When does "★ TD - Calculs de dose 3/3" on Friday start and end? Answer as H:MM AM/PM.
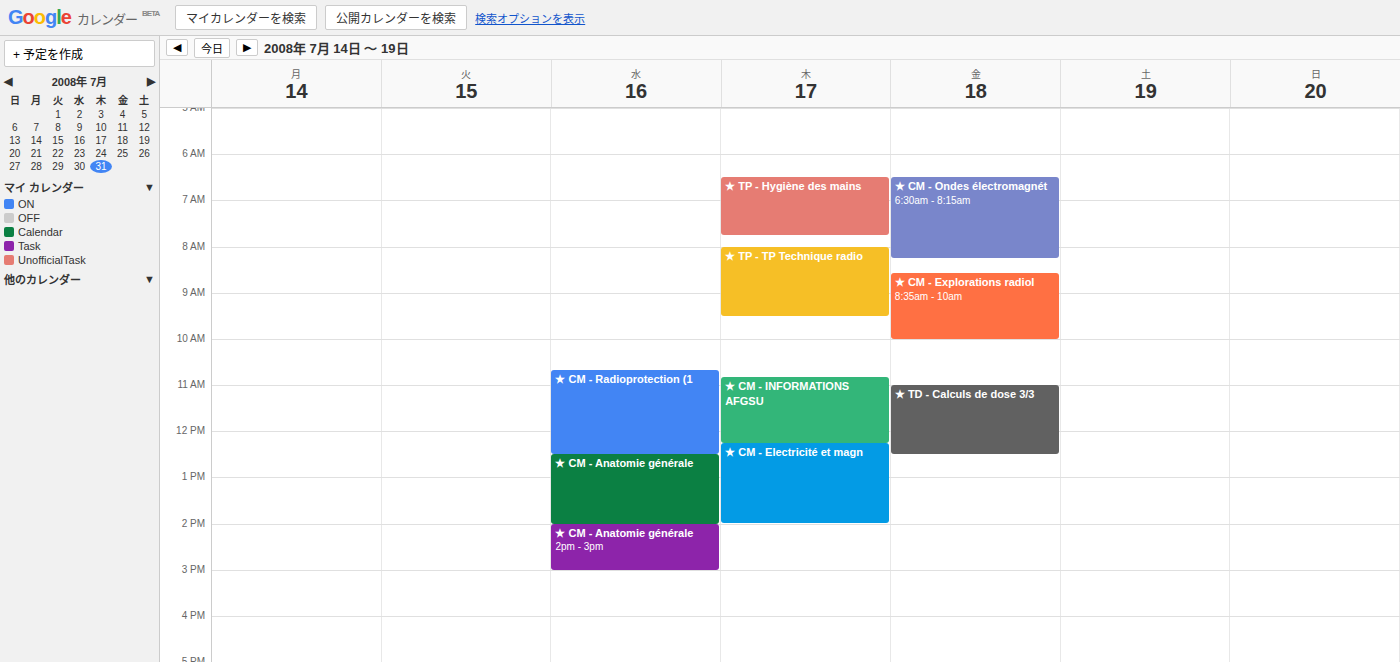
11:00 AM to 12:30 PM